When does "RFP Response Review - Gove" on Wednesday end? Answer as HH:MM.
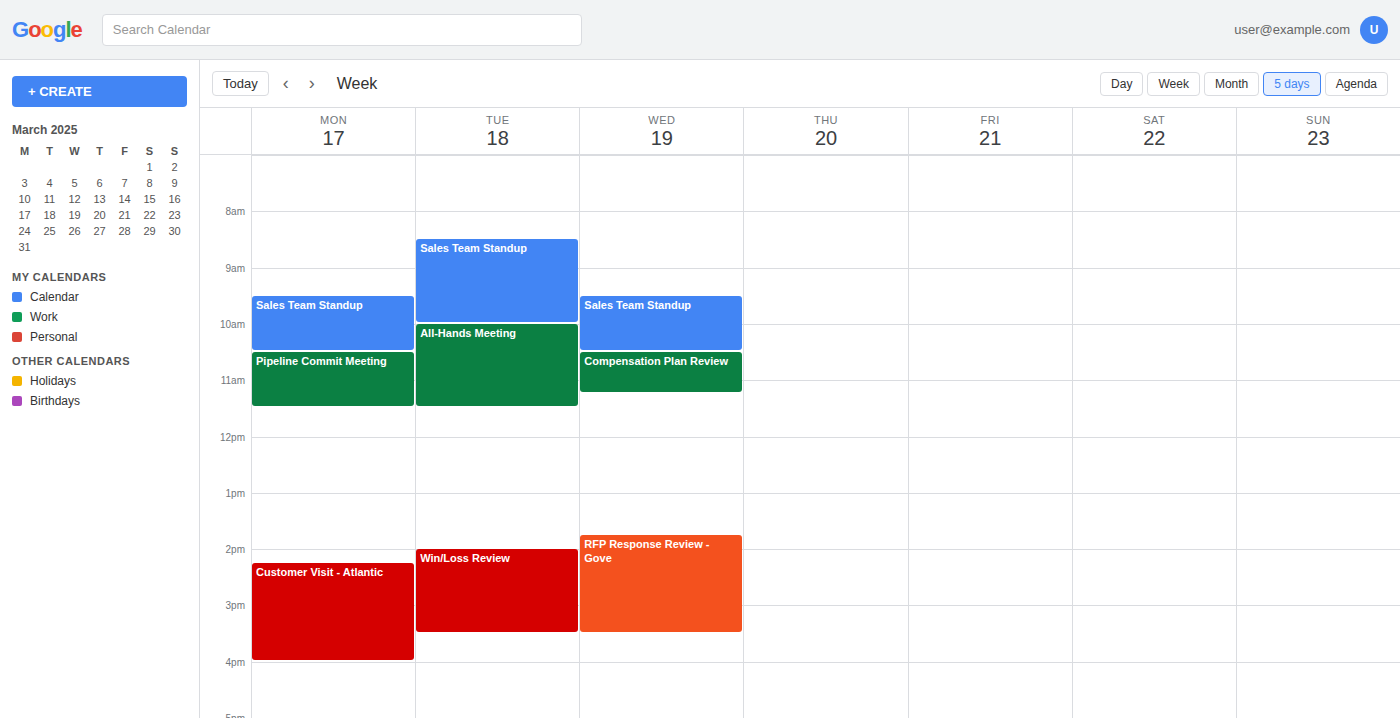
15:30